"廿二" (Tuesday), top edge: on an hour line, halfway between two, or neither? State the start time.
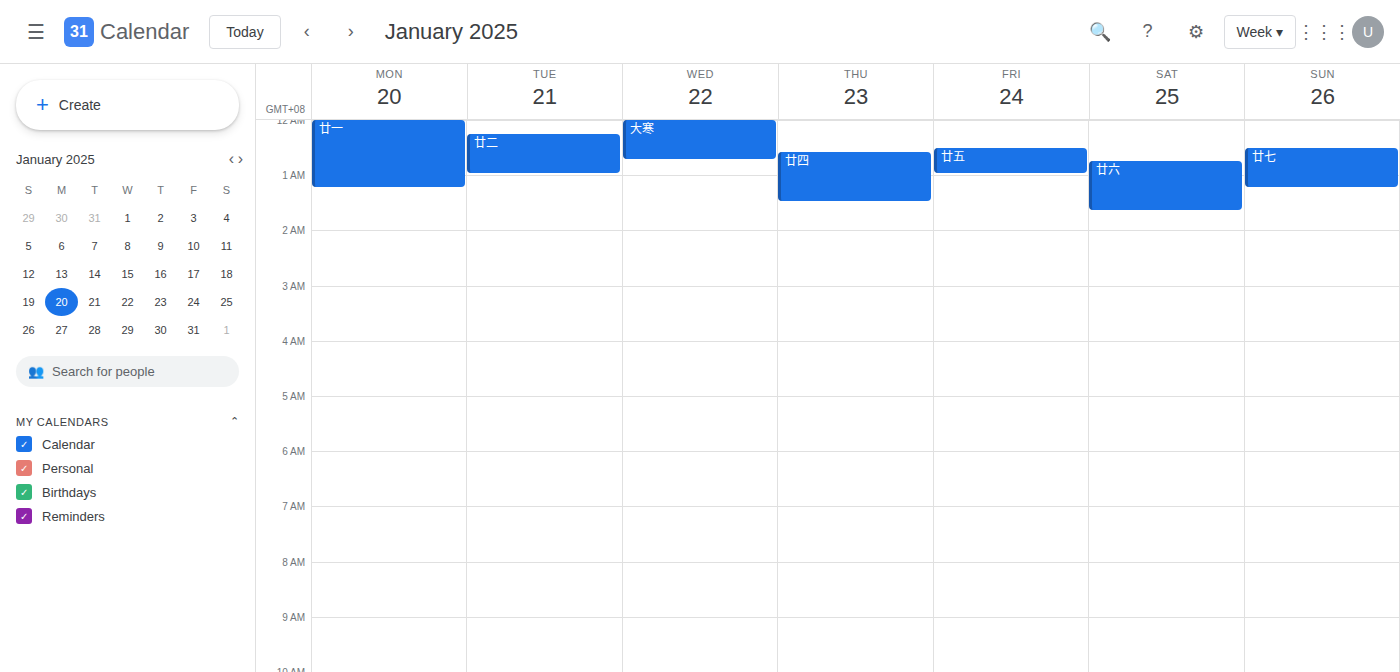
12:15 AM -- neither: a quarter of the way from the 12 AM line to the 1 AM line.